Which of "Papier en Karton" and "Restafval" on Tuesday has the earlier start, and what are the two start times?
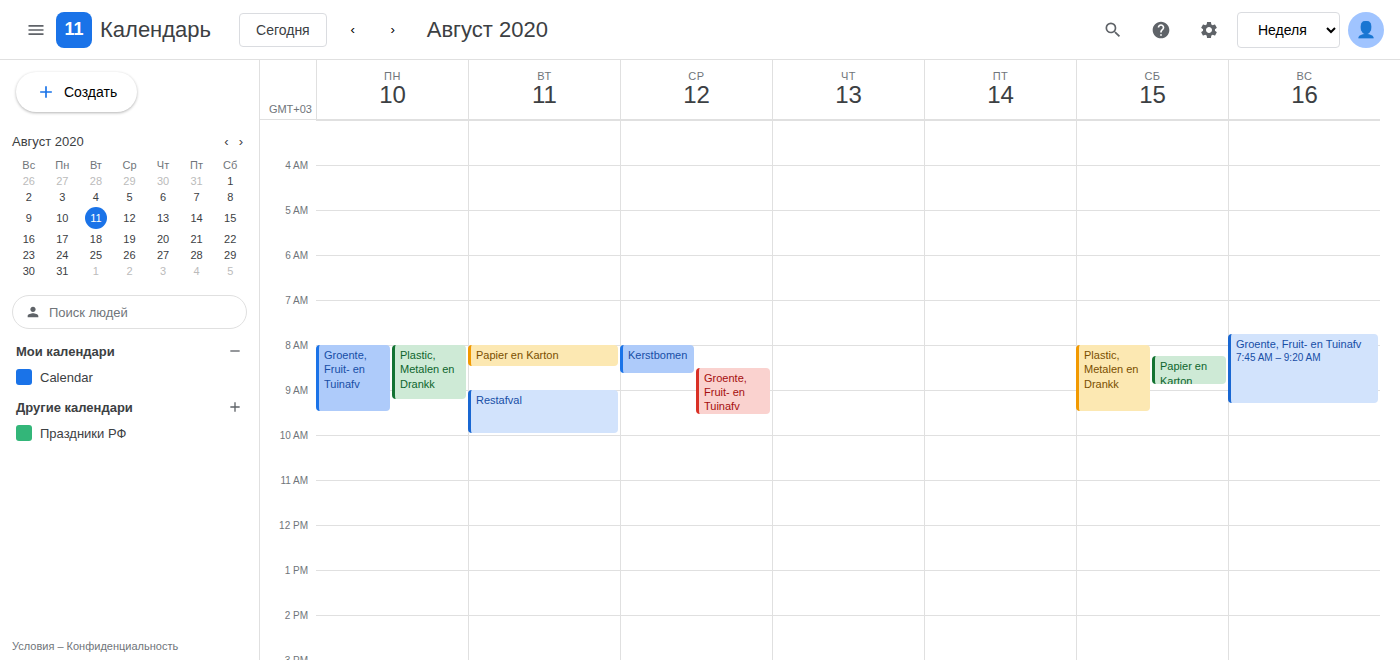
"Papier en Karton" 8:00 AM; "Restafval" 9:00 AM.